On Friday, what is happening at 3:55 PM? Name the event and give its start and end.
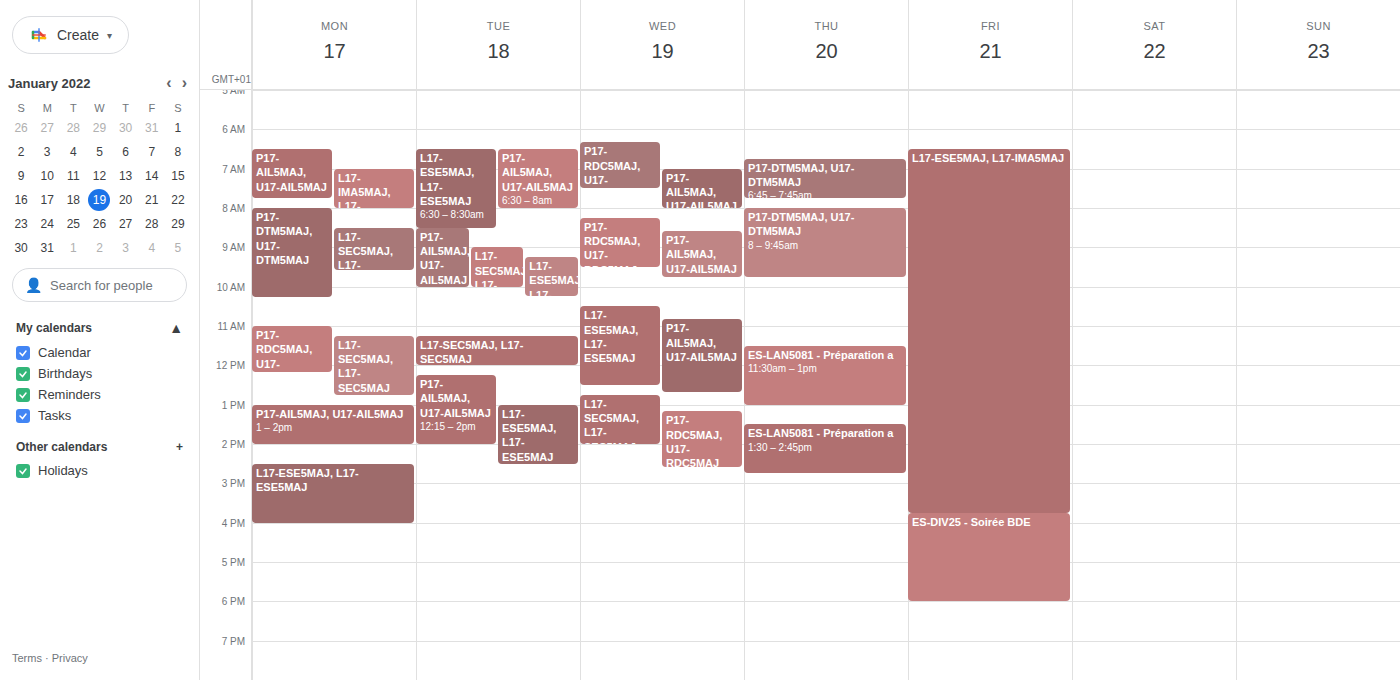
"ES-DIV25 - Soirée BDE", 3:45 PM to 6:00 PM